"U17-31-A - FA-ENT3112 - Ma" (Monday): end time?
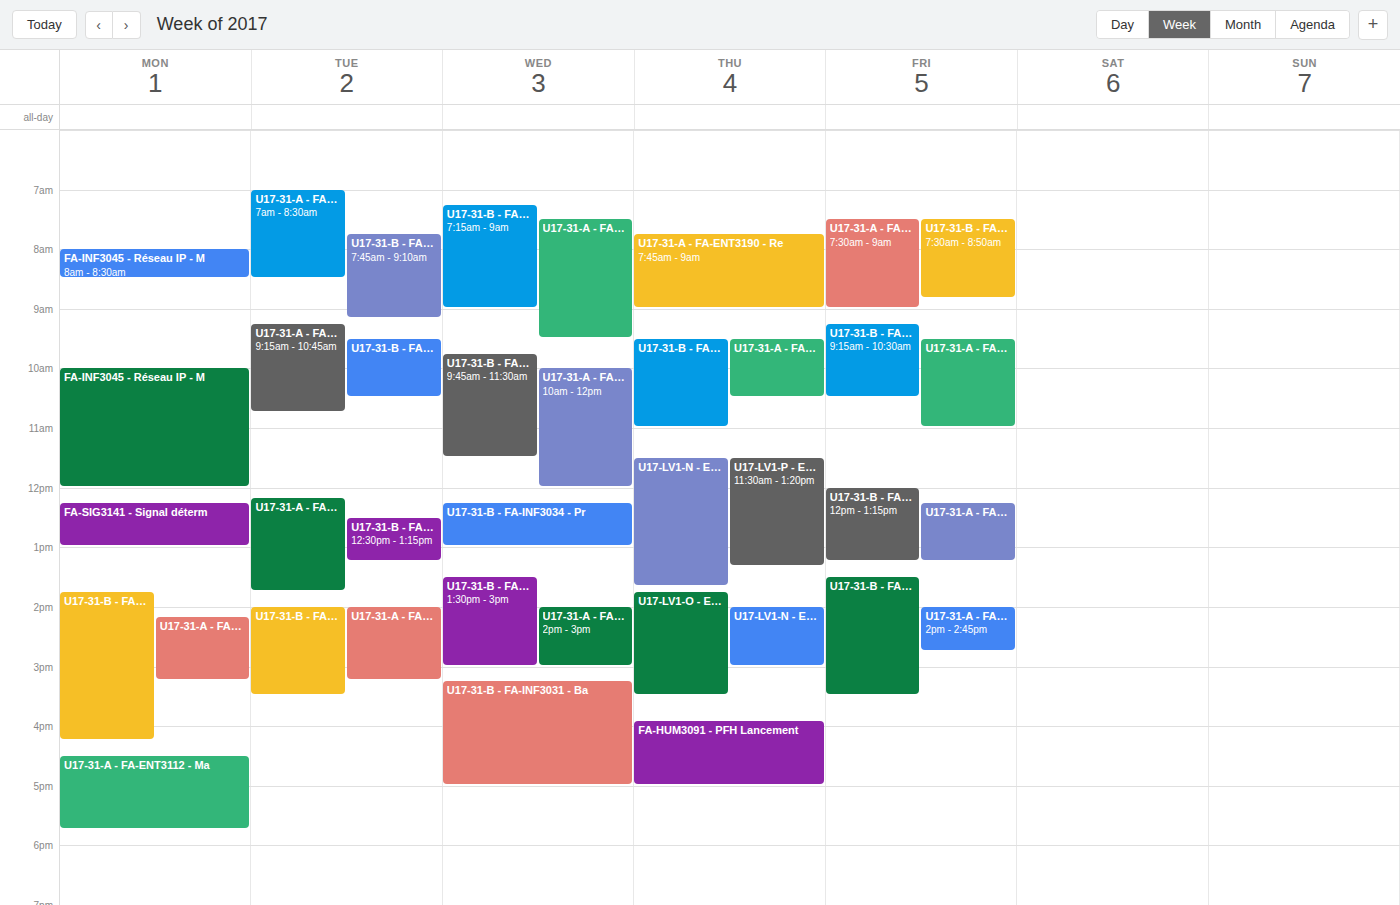
5:45 PM